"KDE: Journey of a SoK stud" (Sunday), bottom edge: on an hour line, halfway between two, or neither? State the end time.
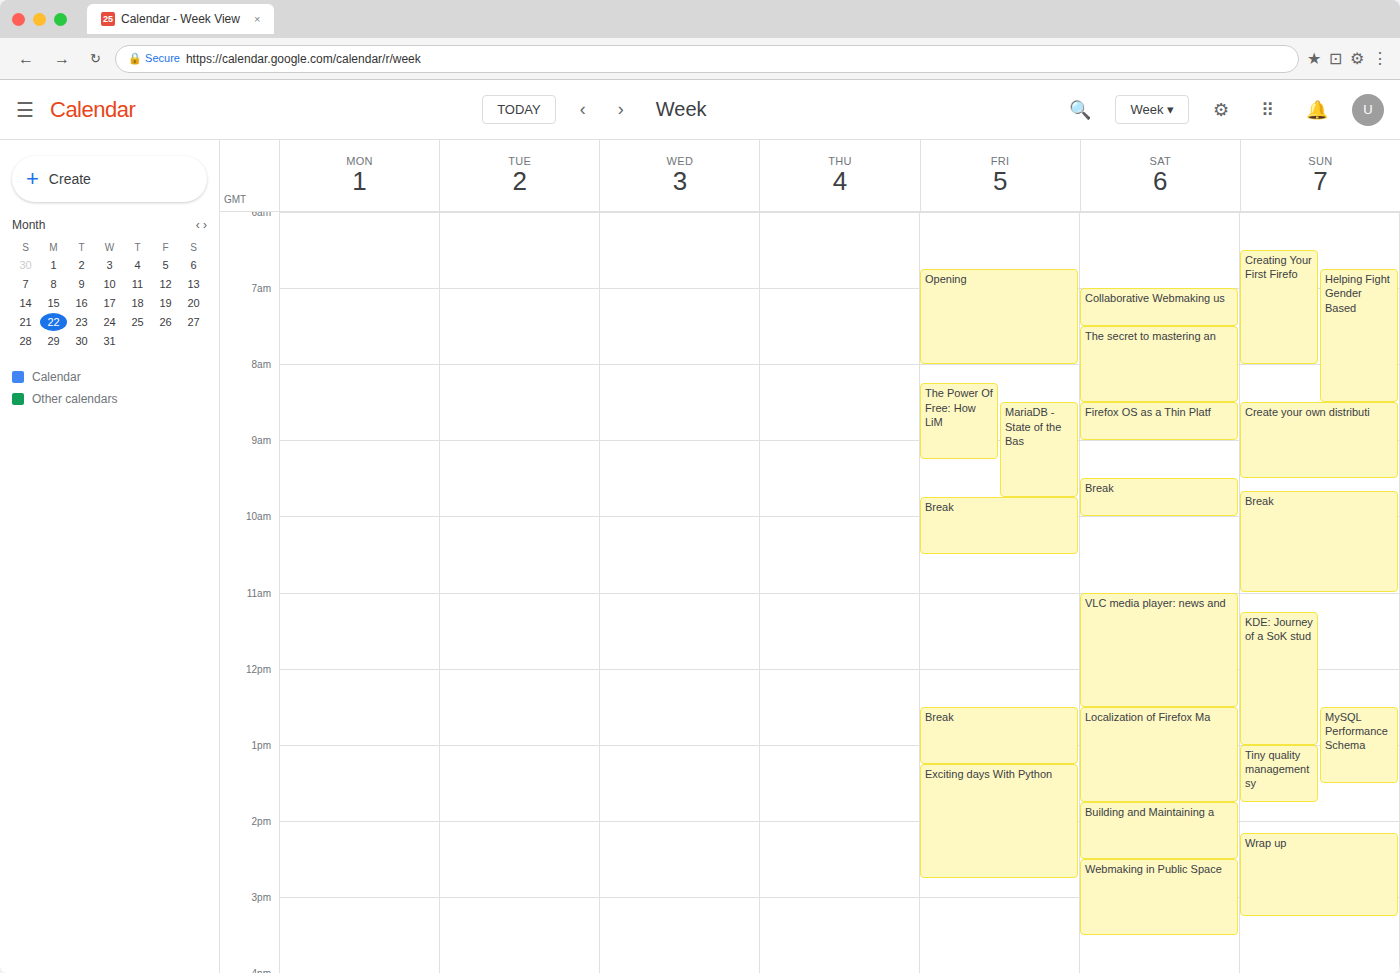
1:00 PM -- exactly on the 1 PM line.